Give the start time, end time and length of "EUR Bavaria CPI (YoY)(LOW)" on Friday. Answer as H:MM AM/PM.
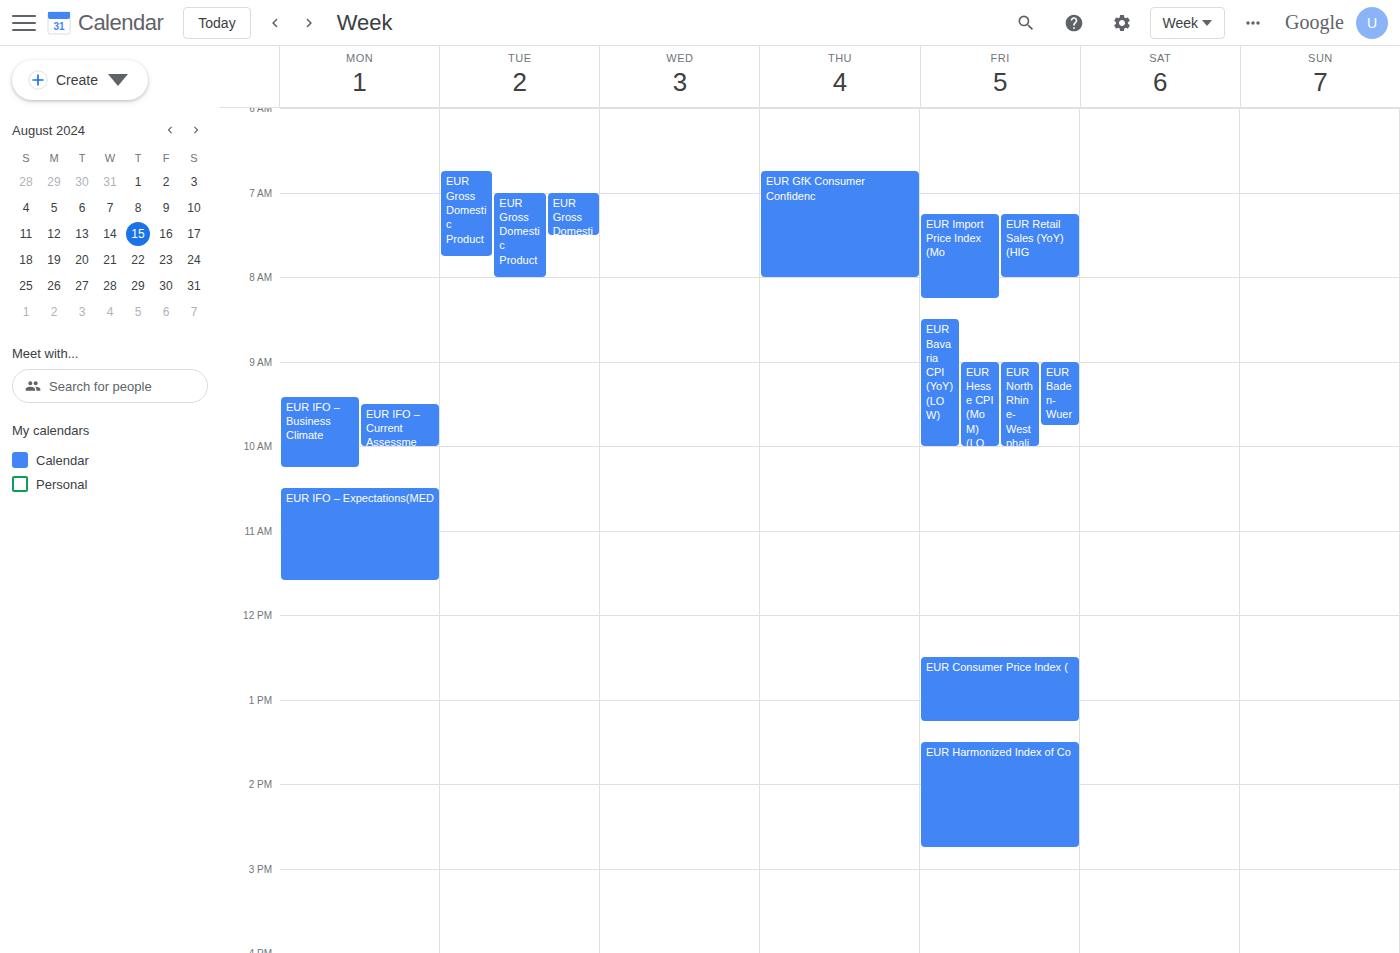
8:30 AM to 10:00 AM, 1 hour 30 minutes